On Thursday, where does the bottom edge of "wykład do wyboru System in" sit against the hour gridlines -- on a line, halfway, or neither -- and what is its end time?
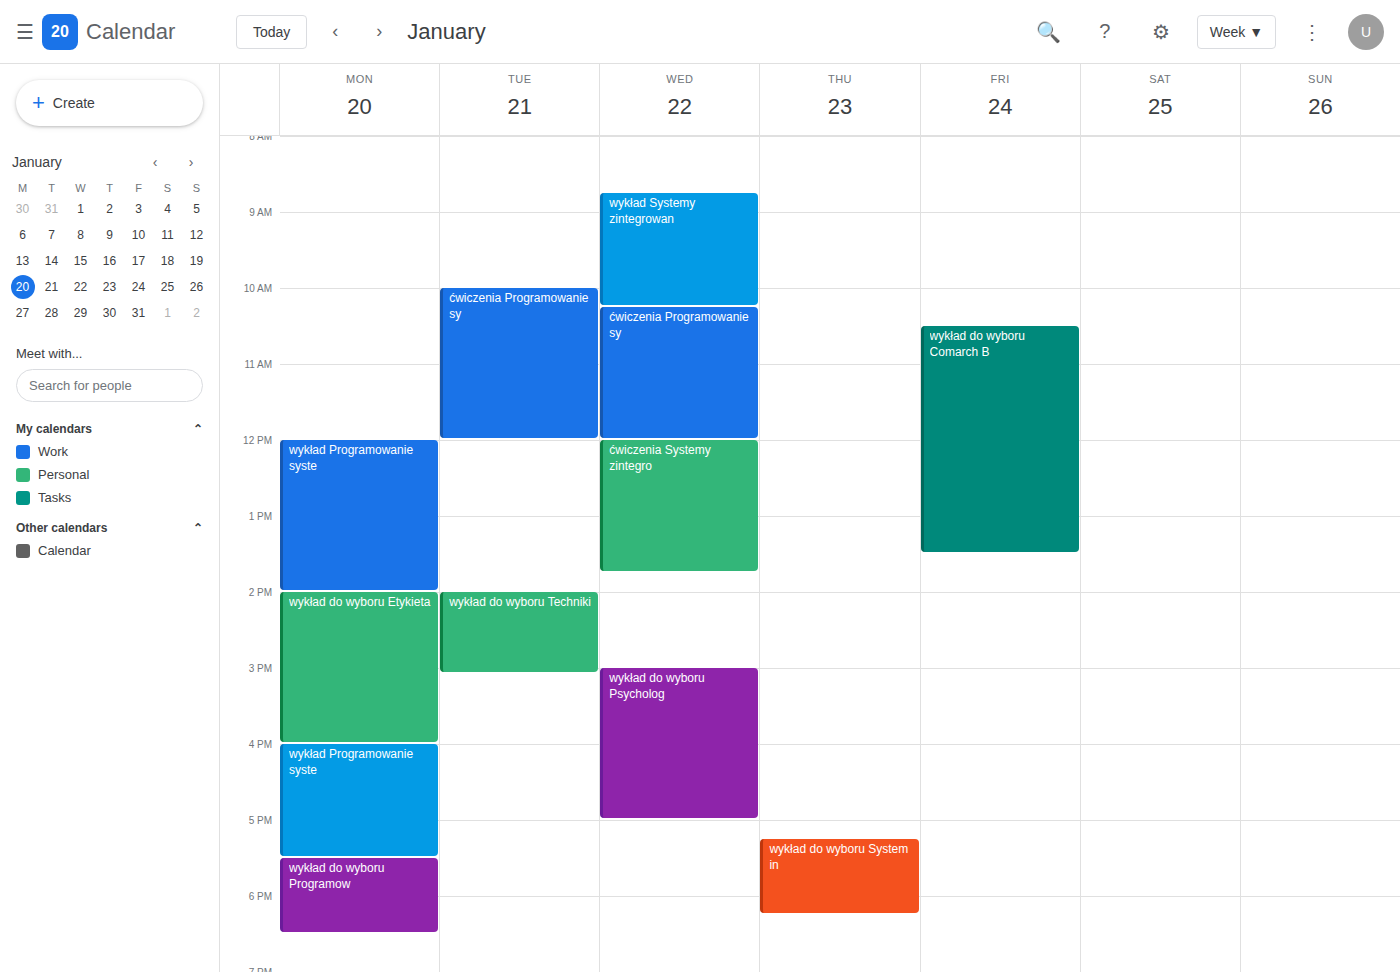
6:15 PM -- neither: a quarter of the way from the 6 PM line to the 7 PM line.